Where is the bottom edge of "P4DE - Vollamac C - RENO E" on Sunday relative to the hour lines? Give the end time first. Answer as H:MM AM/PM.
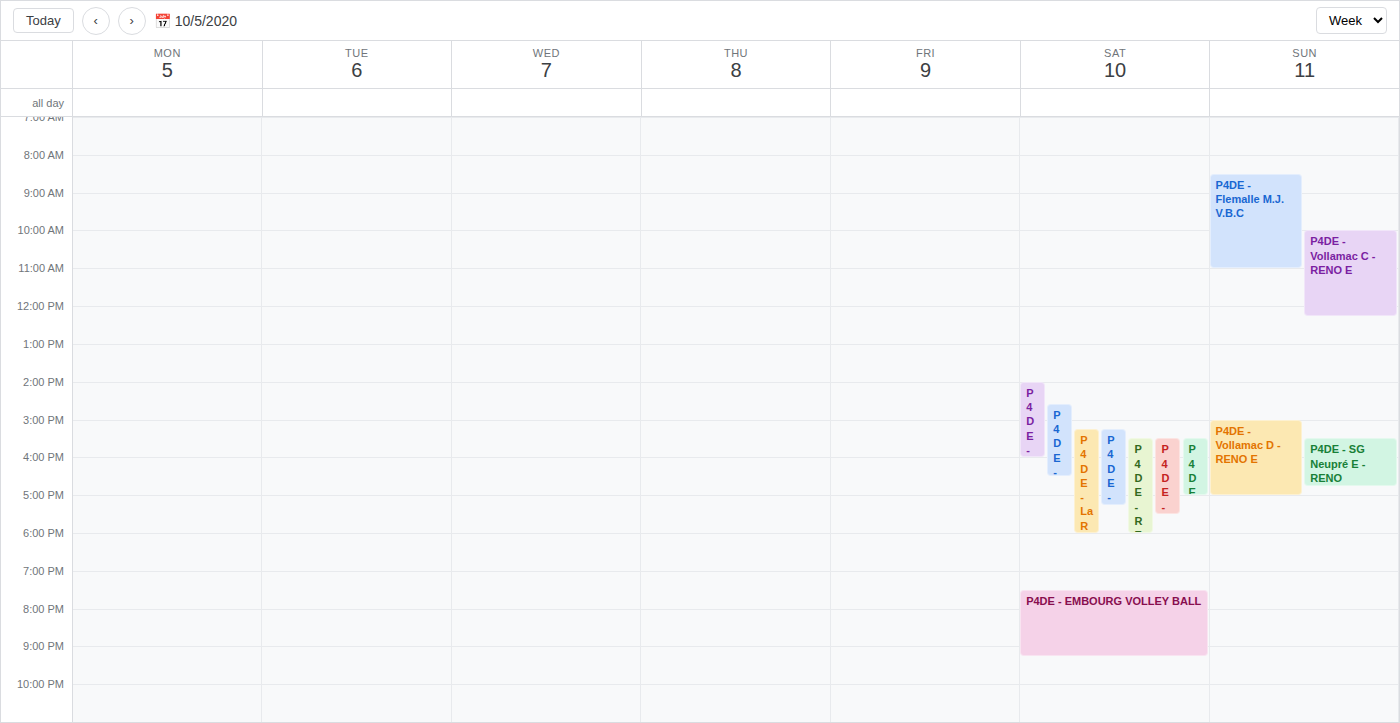
12:15 PM -- neither: a quarter of the way from the 12 PM line to the 1 PM line.